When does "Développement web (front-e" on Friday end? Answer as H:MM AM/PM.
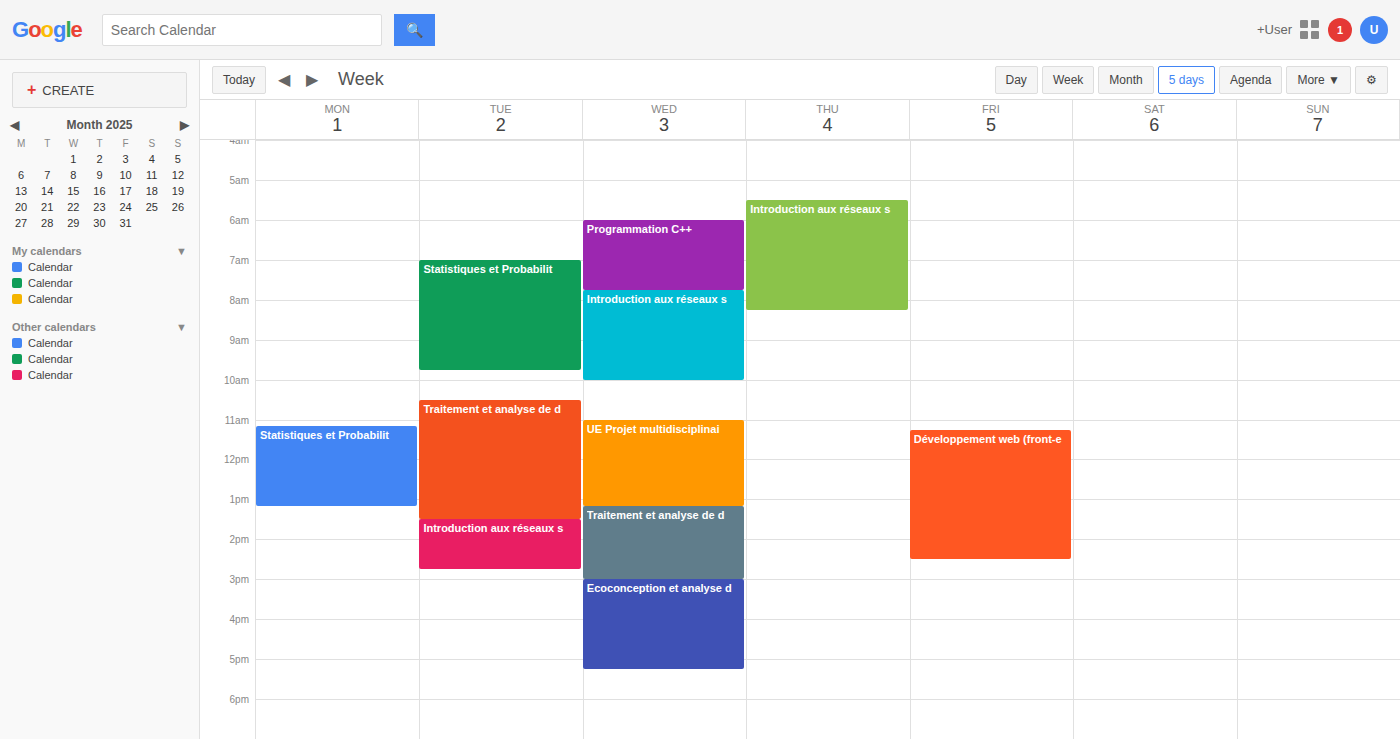
2:30 PM